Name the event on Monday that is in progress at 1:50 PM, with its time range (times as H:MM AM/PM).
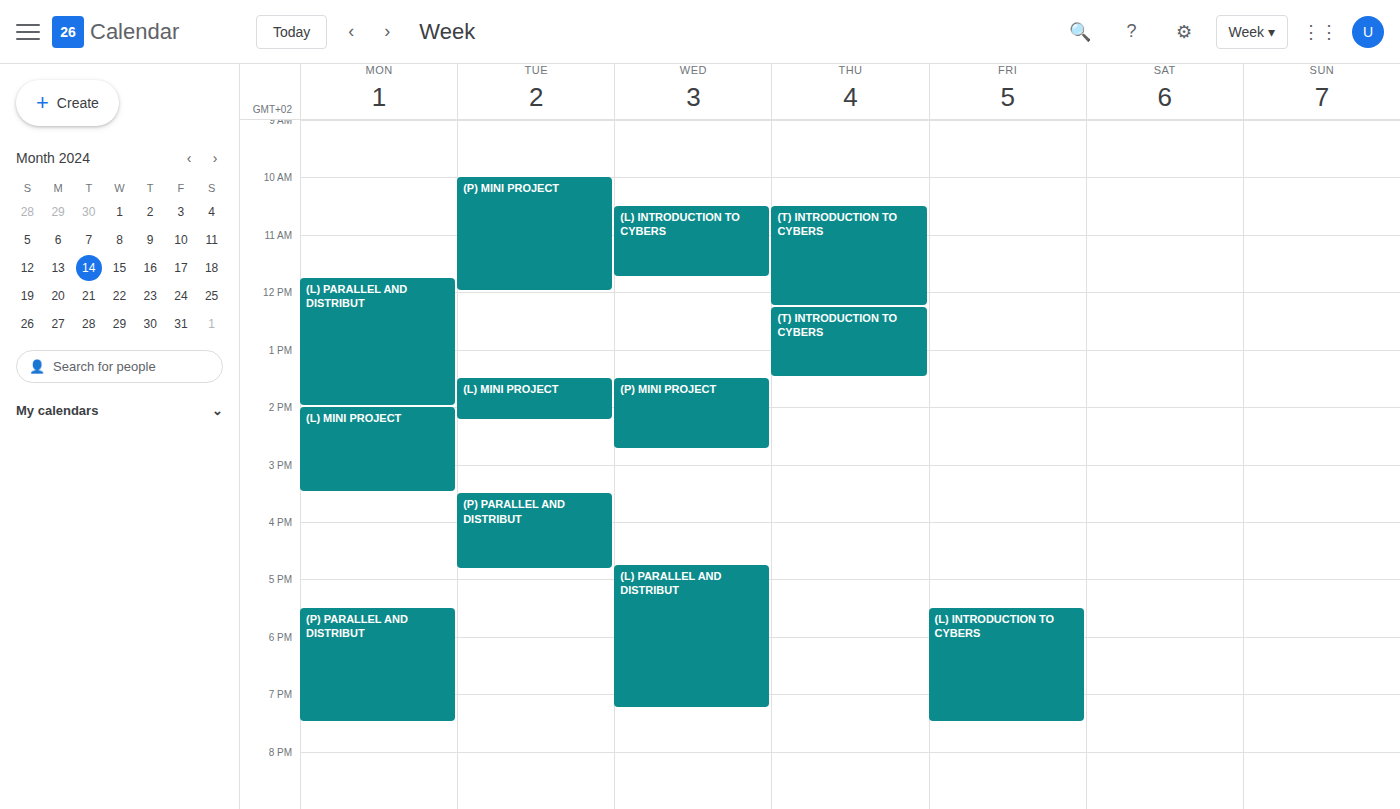
"(L) PARALLEL AND DISTRIBUT", 11:45 AM to 2:00 PM